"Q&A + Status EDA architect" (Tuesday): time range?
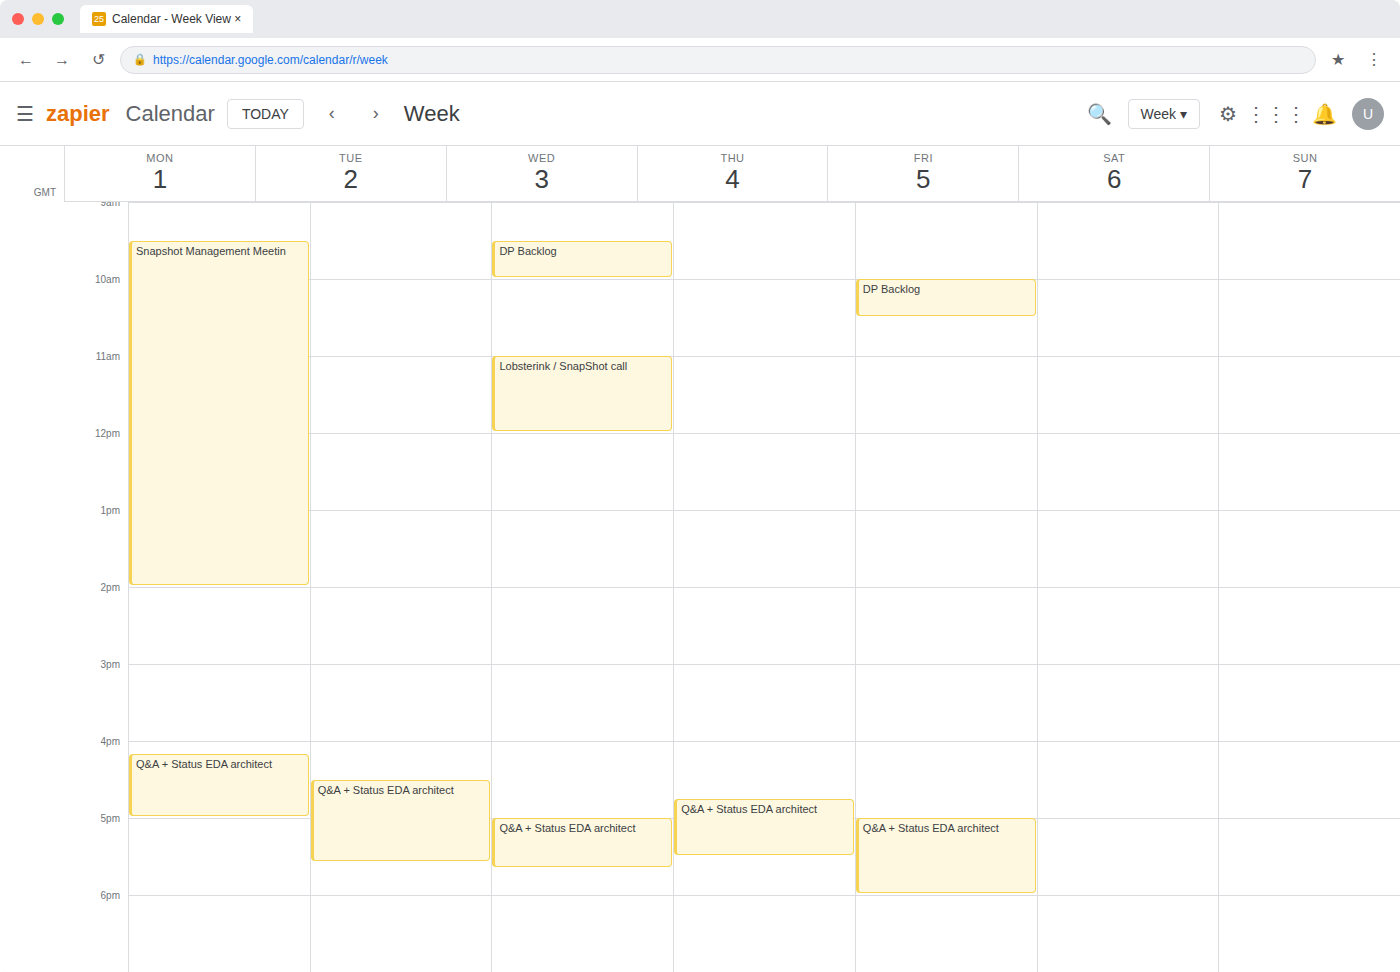
4:30 PM to 5:35 PM